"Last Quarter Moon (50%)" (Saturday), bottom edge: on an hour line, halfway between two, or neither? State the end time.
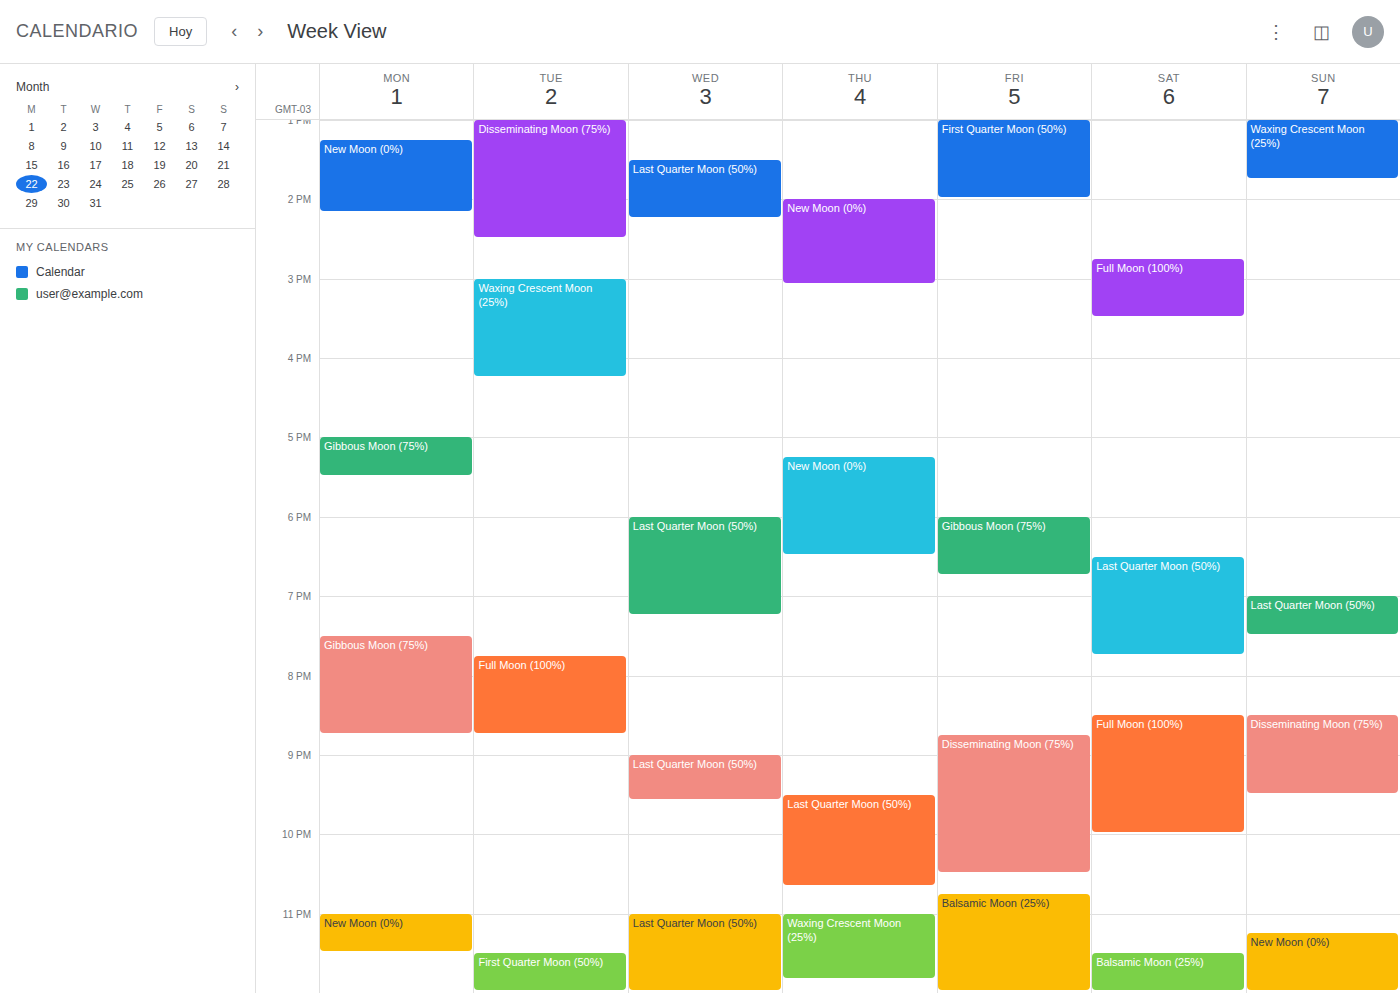
7:45 PM -- neither: three quarters of the way from the 7 PM line to the 8 PM line.